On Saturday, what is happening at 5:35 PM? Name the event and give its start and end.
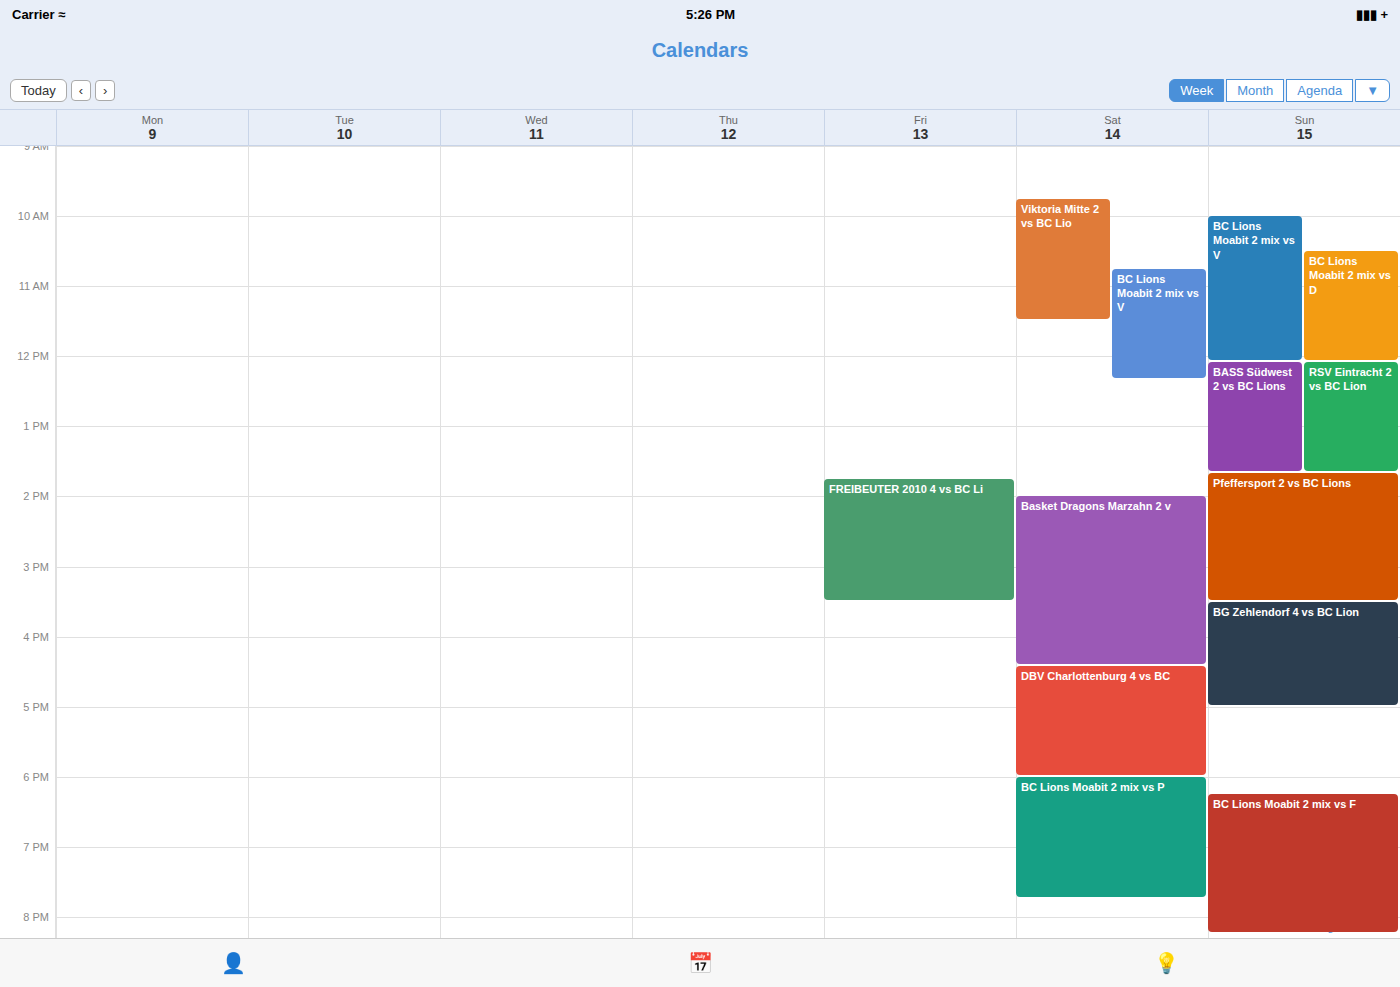
"DBV Charlottenburg 4 vs BC", 4:25 PM to 6:00 PM